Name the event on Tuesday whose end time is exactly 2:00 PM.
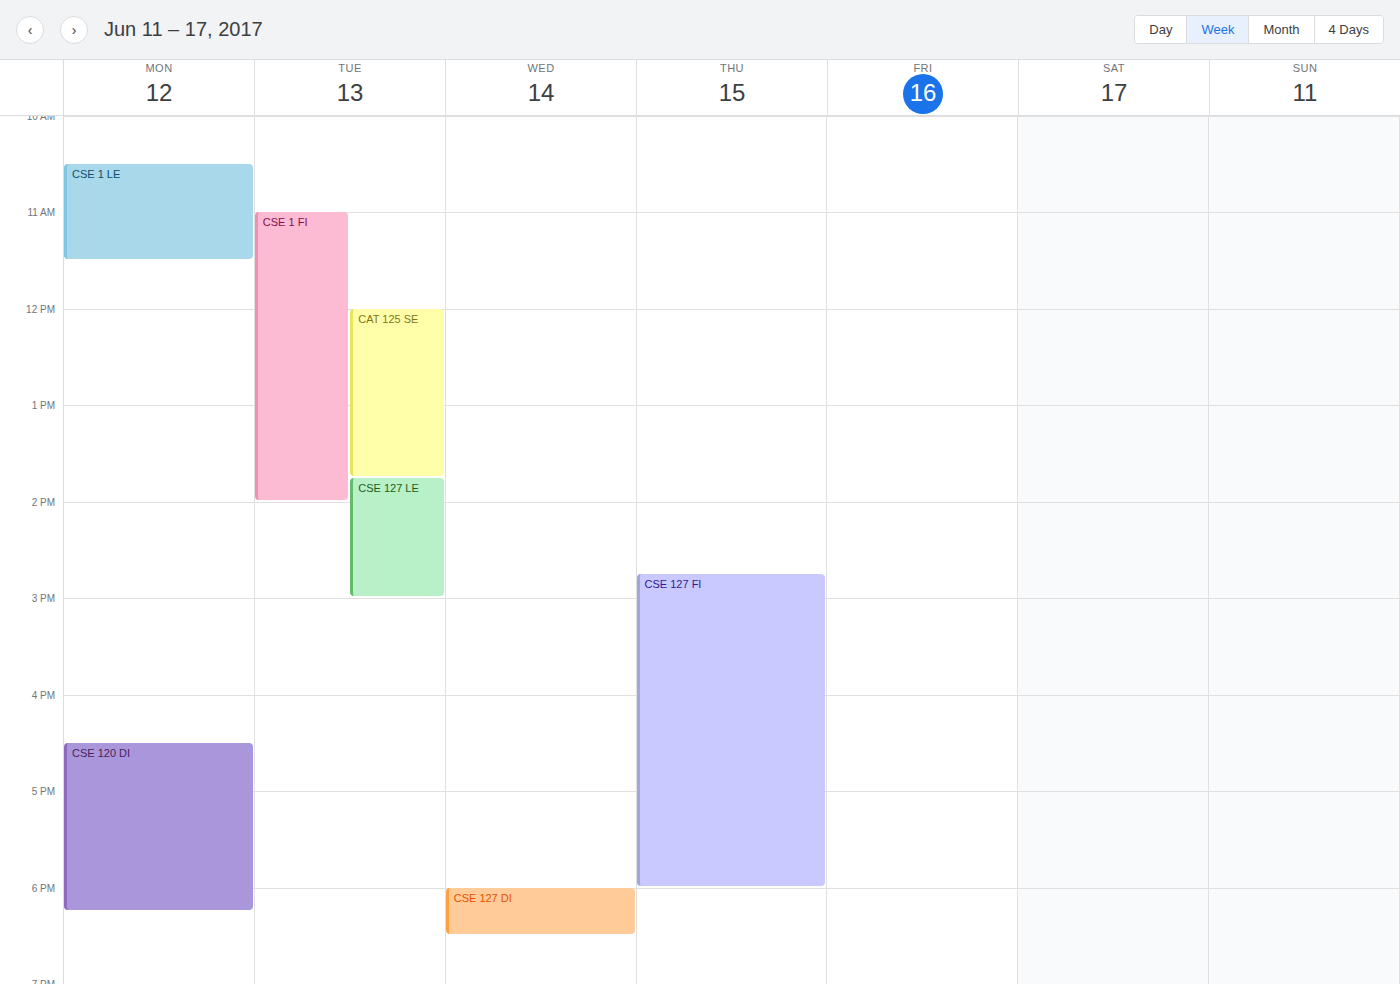
"CSE 1 FI"